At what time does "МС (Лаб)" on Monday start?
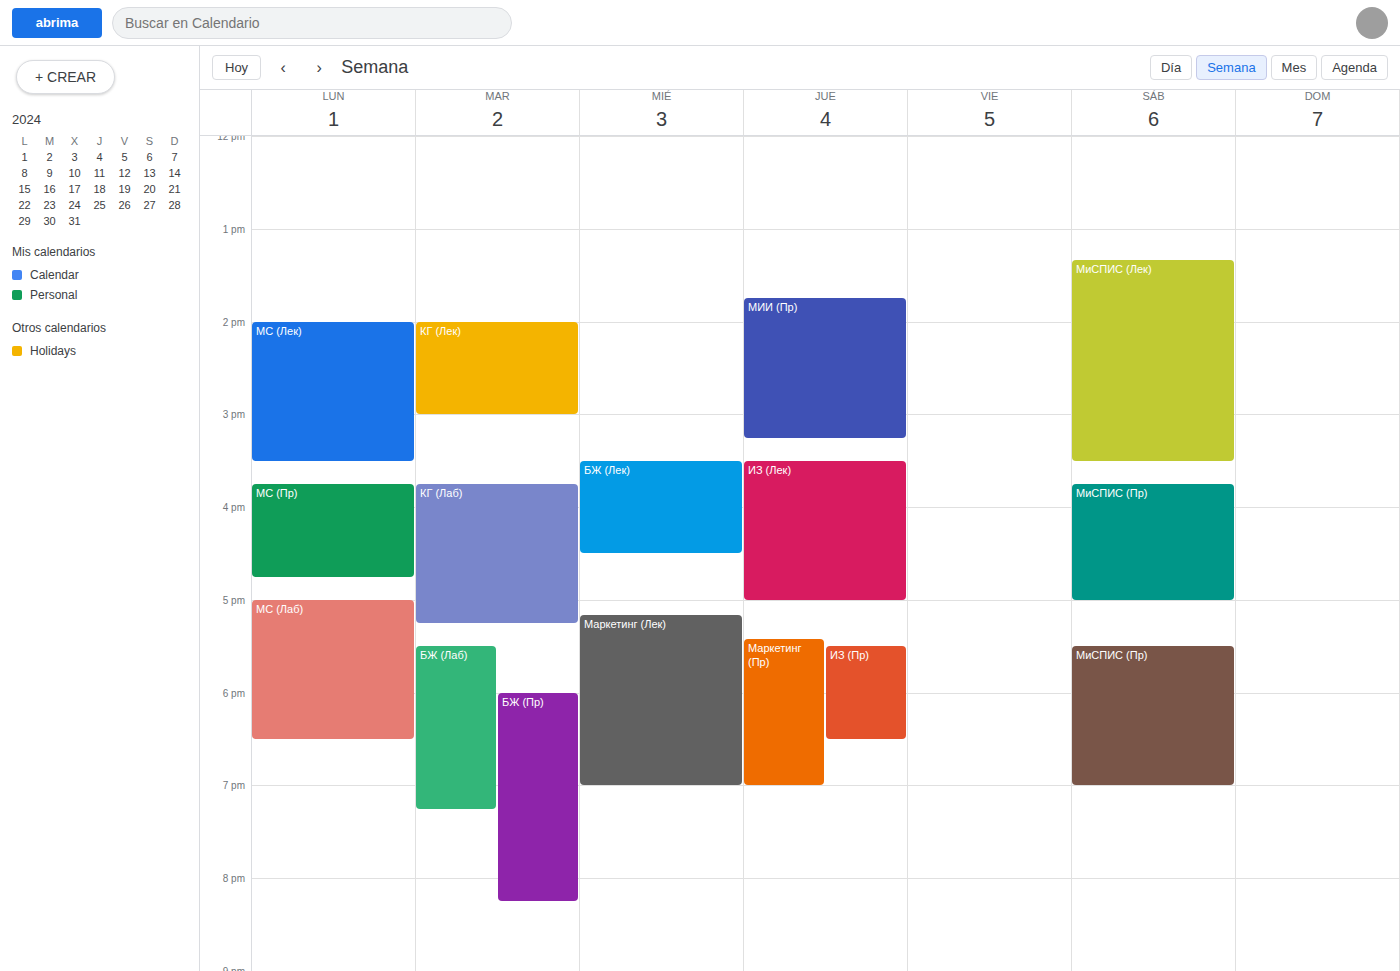
5:00 PM